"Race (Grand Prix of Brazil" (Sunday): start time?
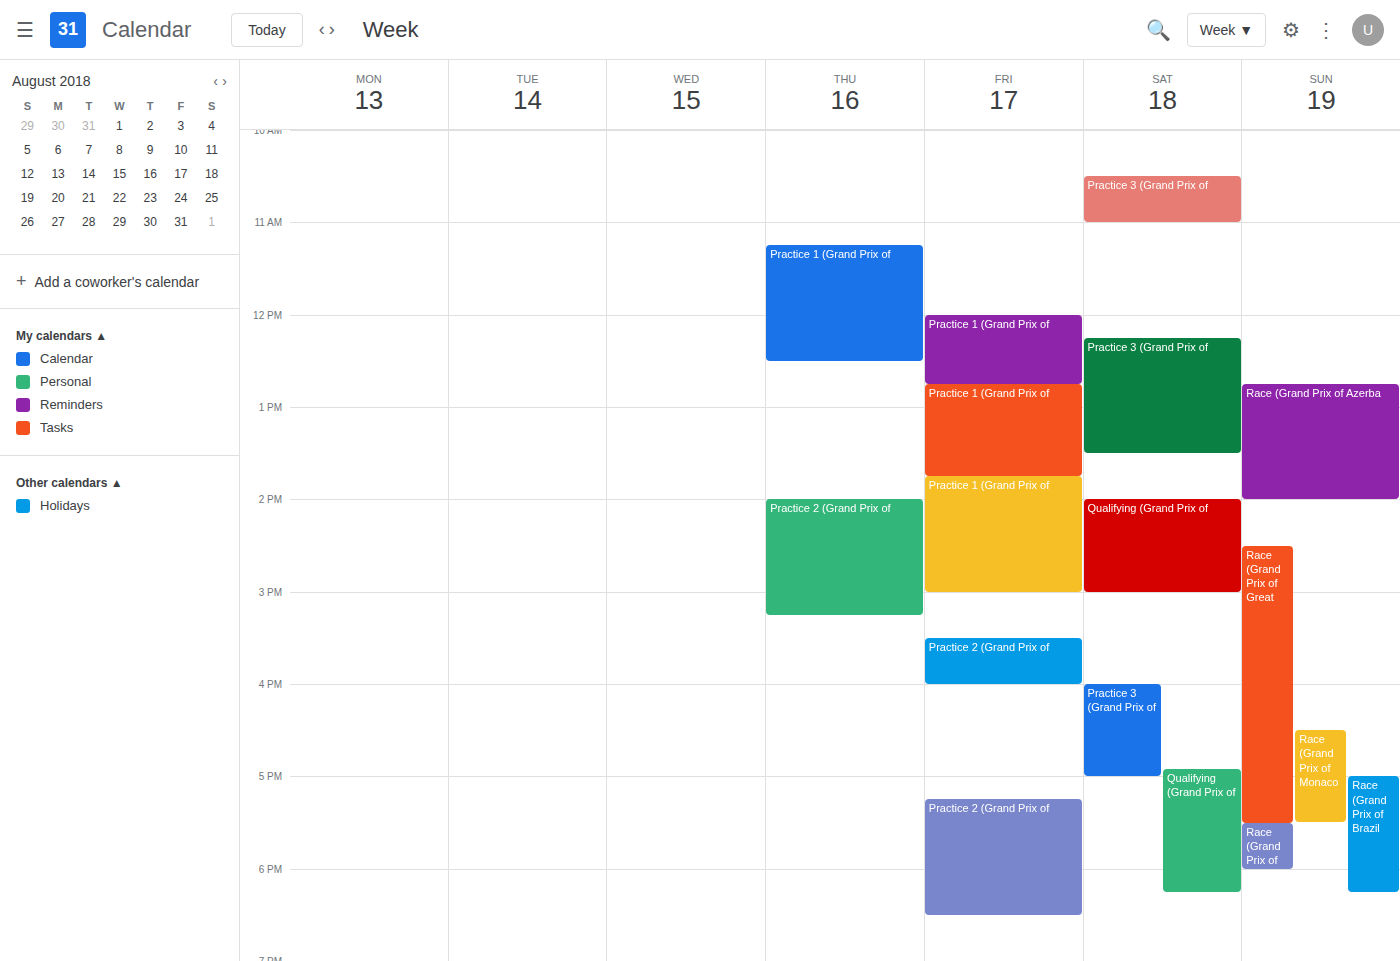
17:00